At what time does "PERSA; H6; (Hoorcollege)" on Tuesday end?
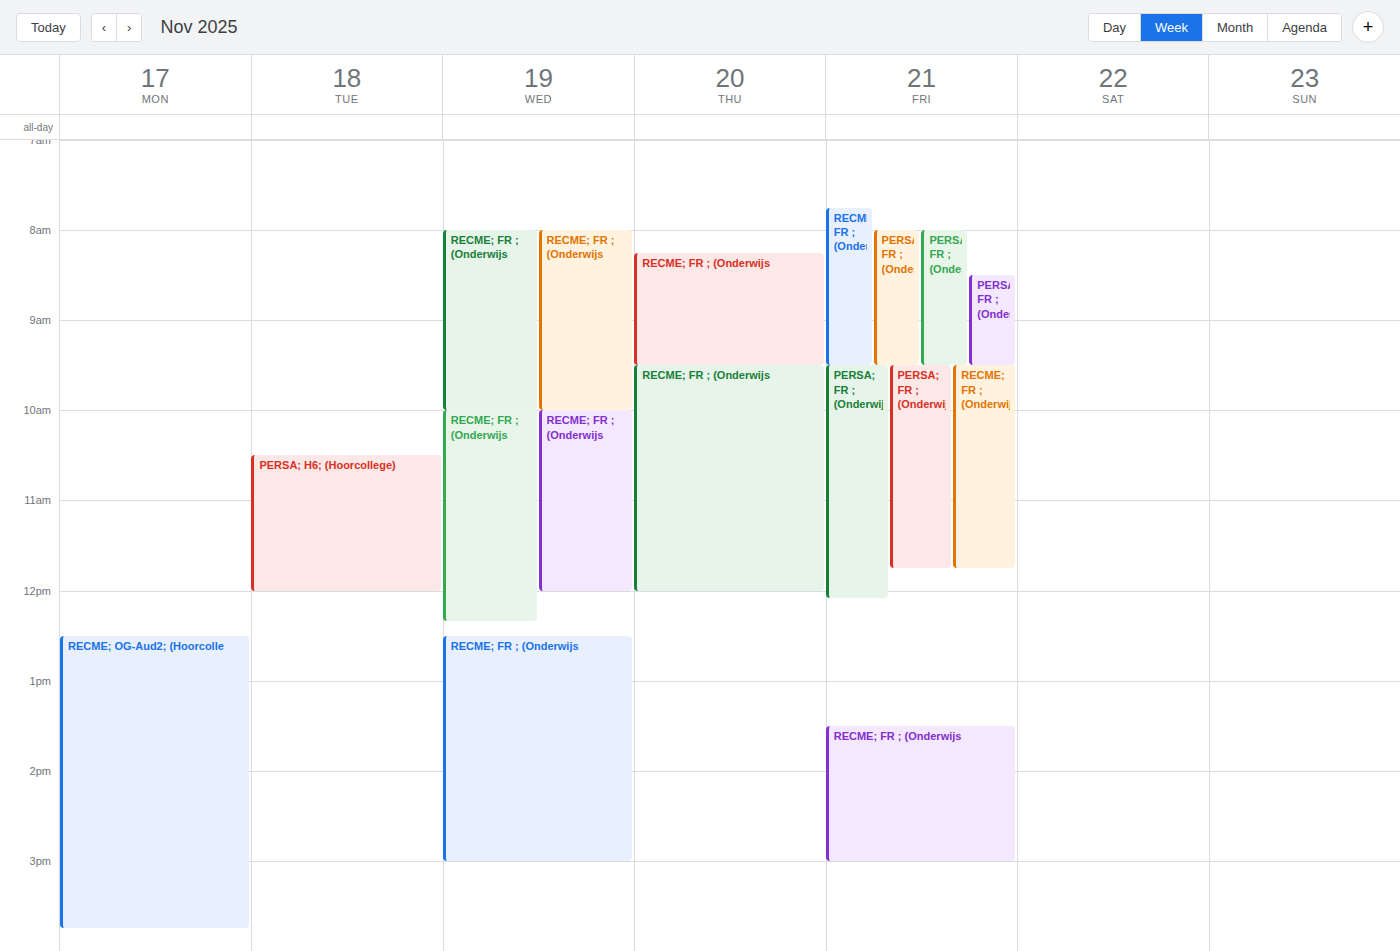
12:00